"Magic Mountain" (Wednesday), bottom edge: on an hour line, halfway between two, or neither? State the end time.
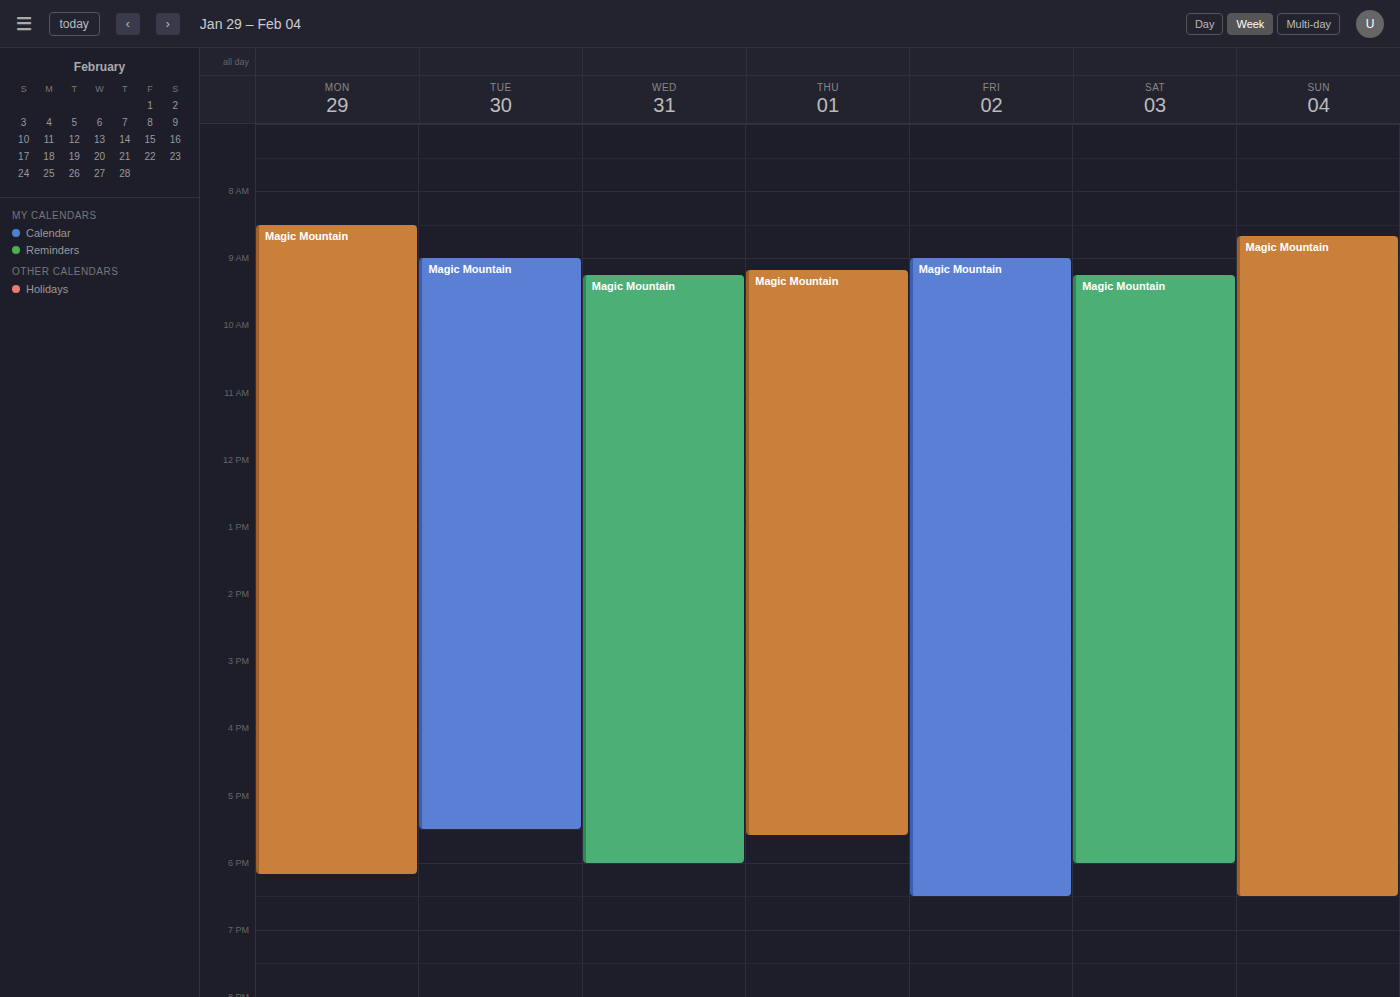
6:00 PM -- exactly on the 6 PM line.